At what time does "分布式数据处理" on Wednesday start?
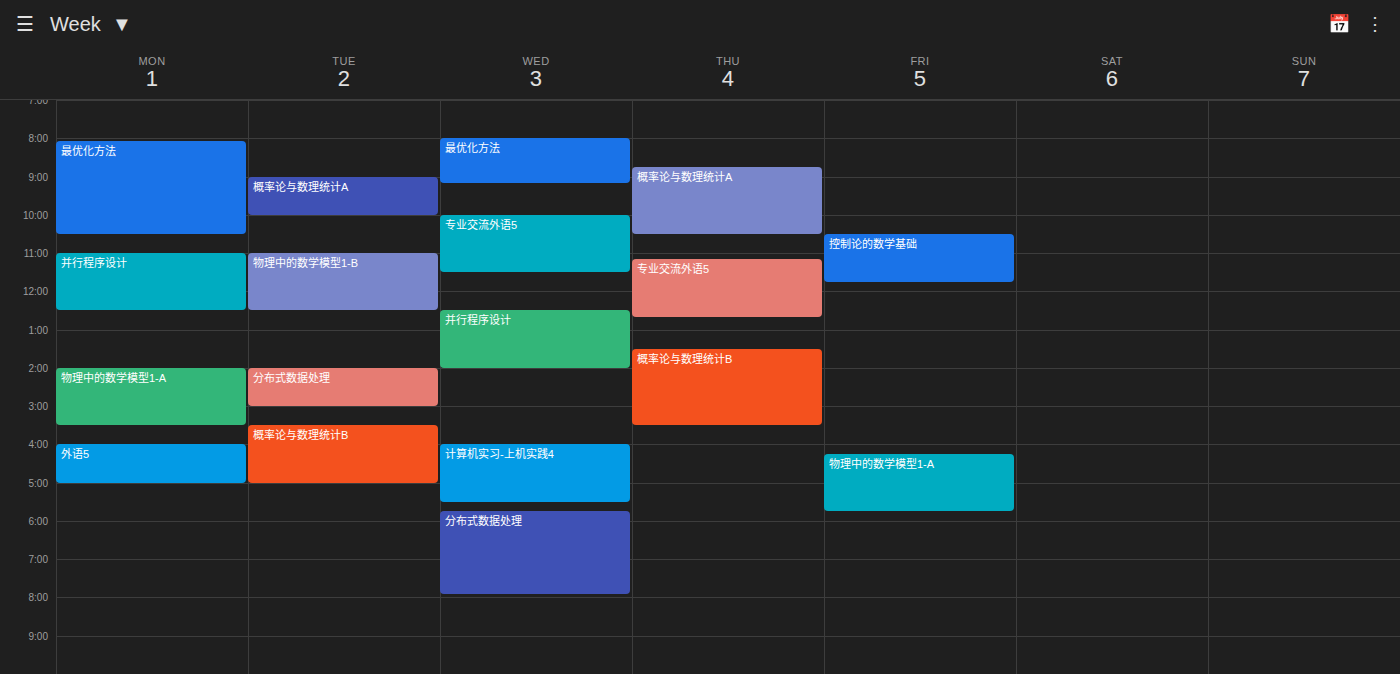
5:45 PM